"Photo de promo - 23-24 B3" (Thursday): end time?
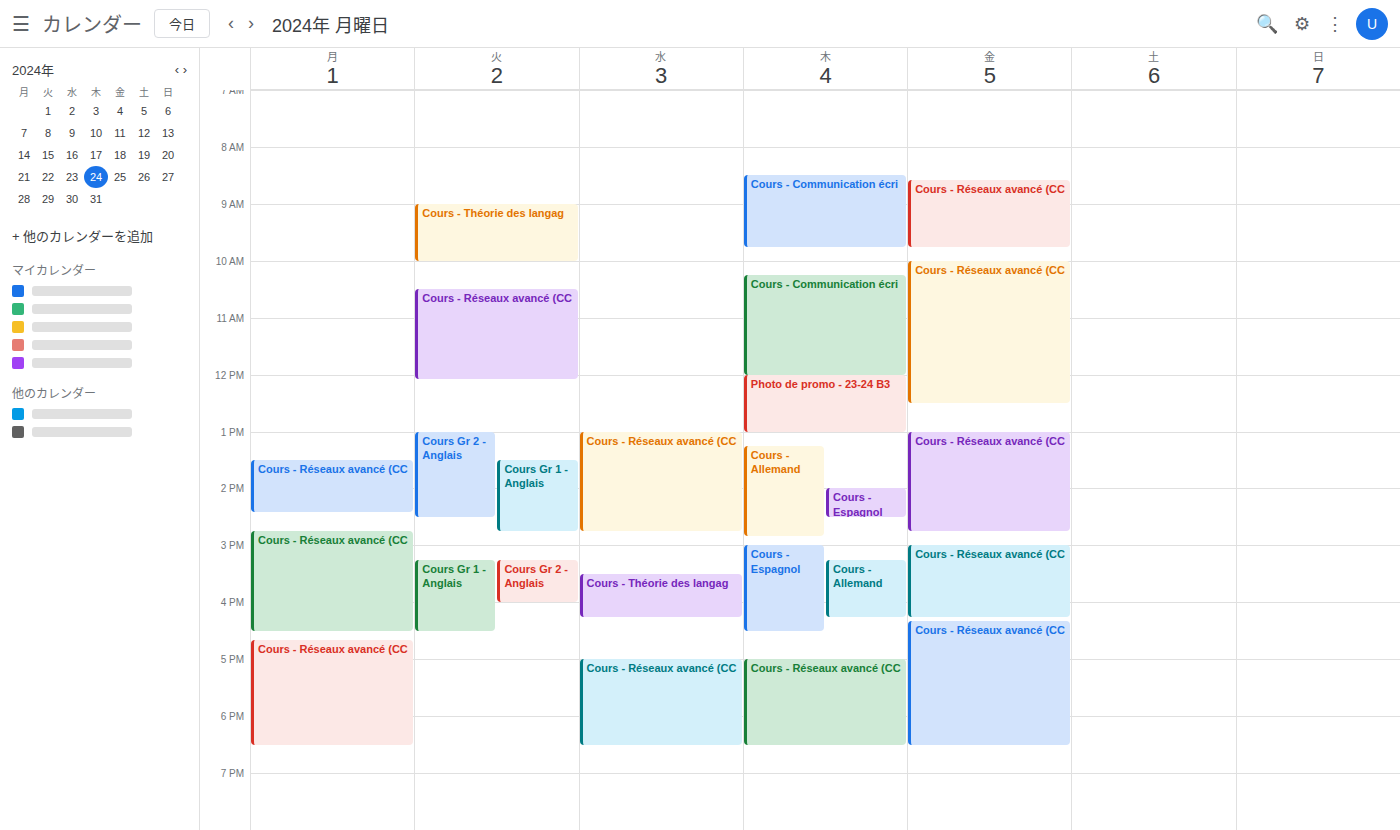
1:00 PM